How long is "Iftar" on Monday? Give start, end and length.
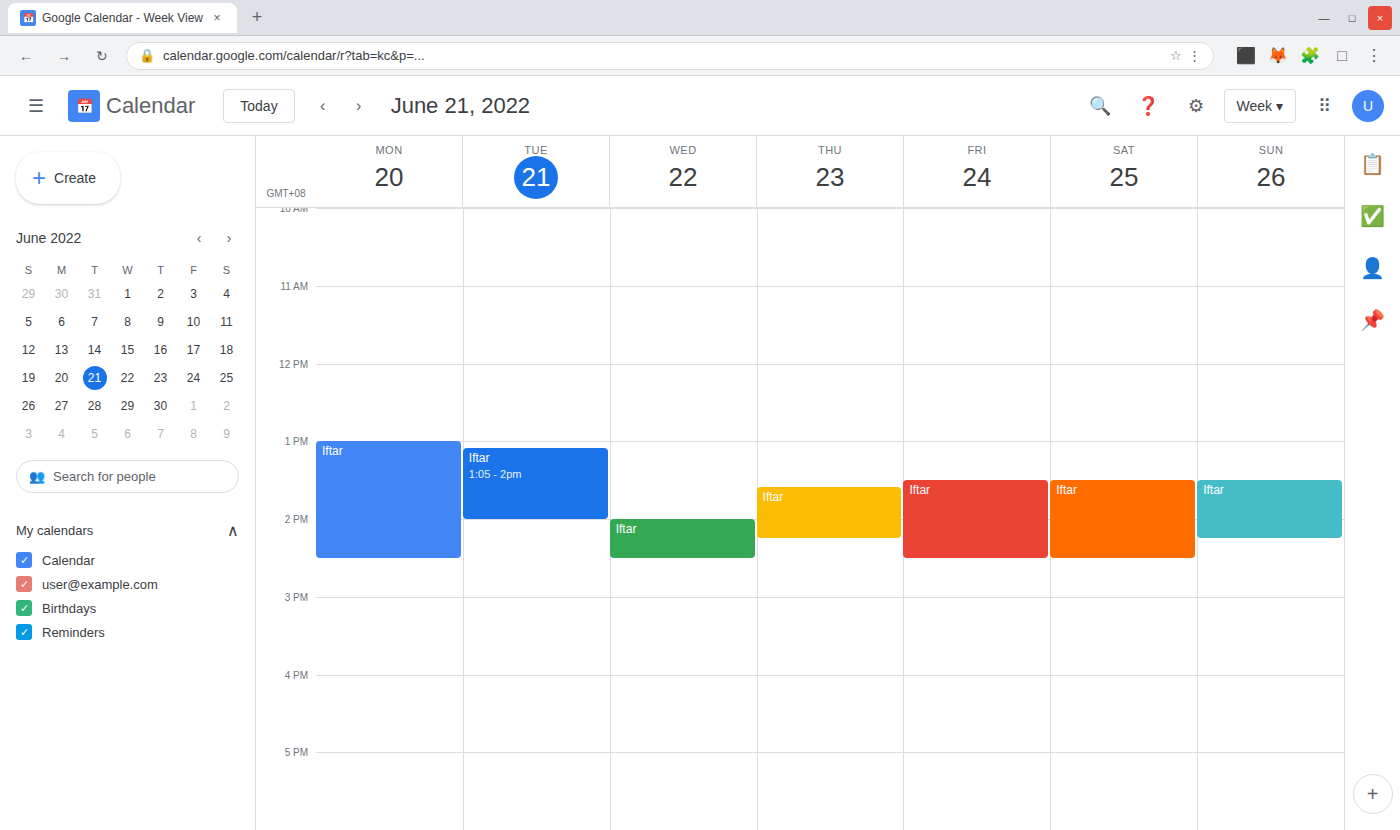
1:00 PM to 2:30 PM, 1 hour 30 minutes